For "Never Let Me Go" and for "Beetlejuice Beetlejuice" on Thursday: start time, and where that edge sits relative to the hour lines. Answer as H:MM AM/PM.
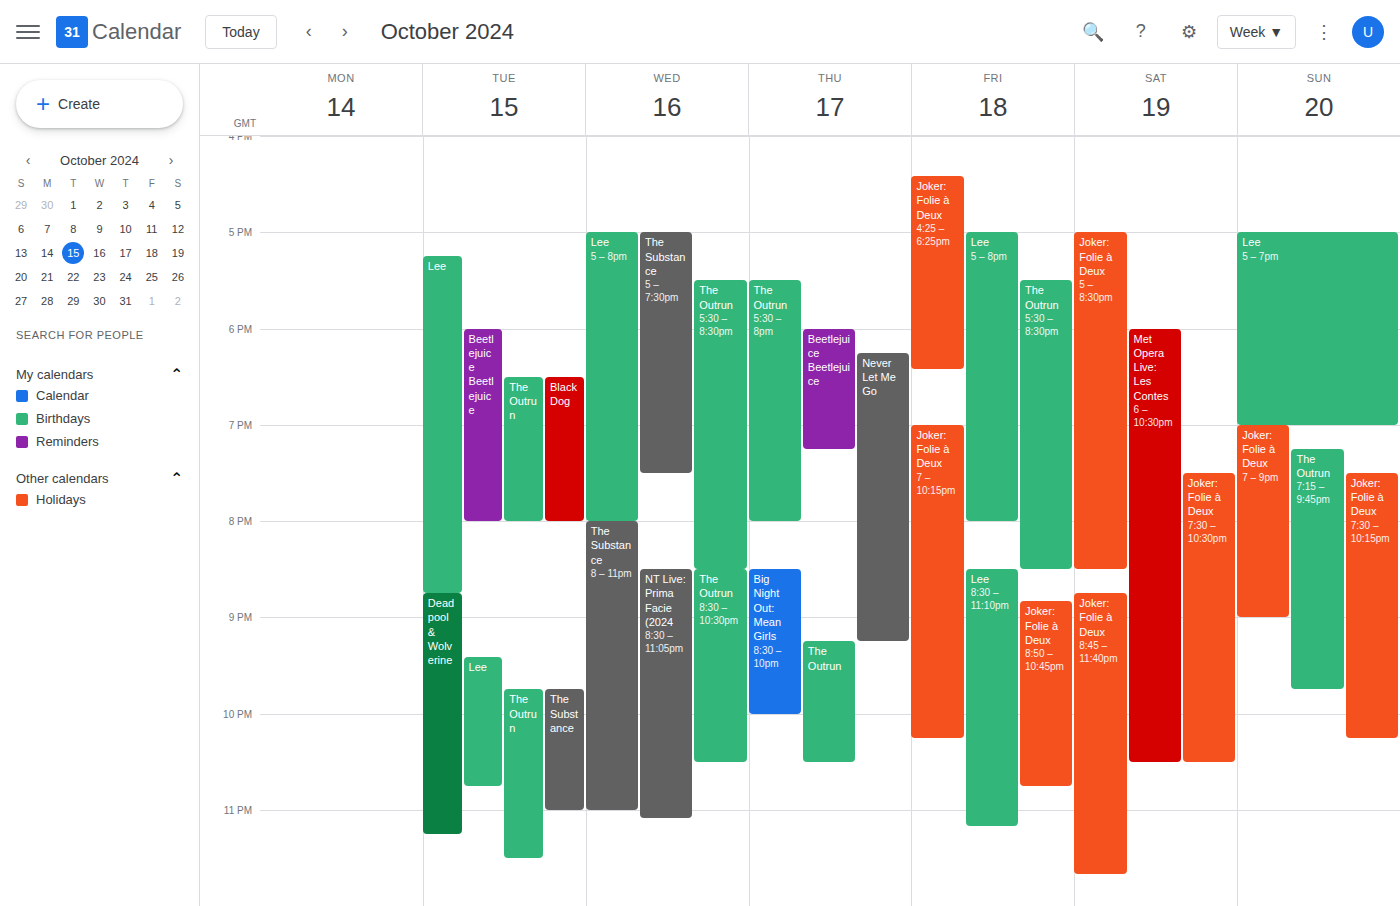
"Never Let Me Go": 6:15 PM, neither: a quarter of the way from the 6 PM line to the 7 PM line. "Beetlejuice Beetlejuice": 6:00 PM, exactly on the 6 PM line.